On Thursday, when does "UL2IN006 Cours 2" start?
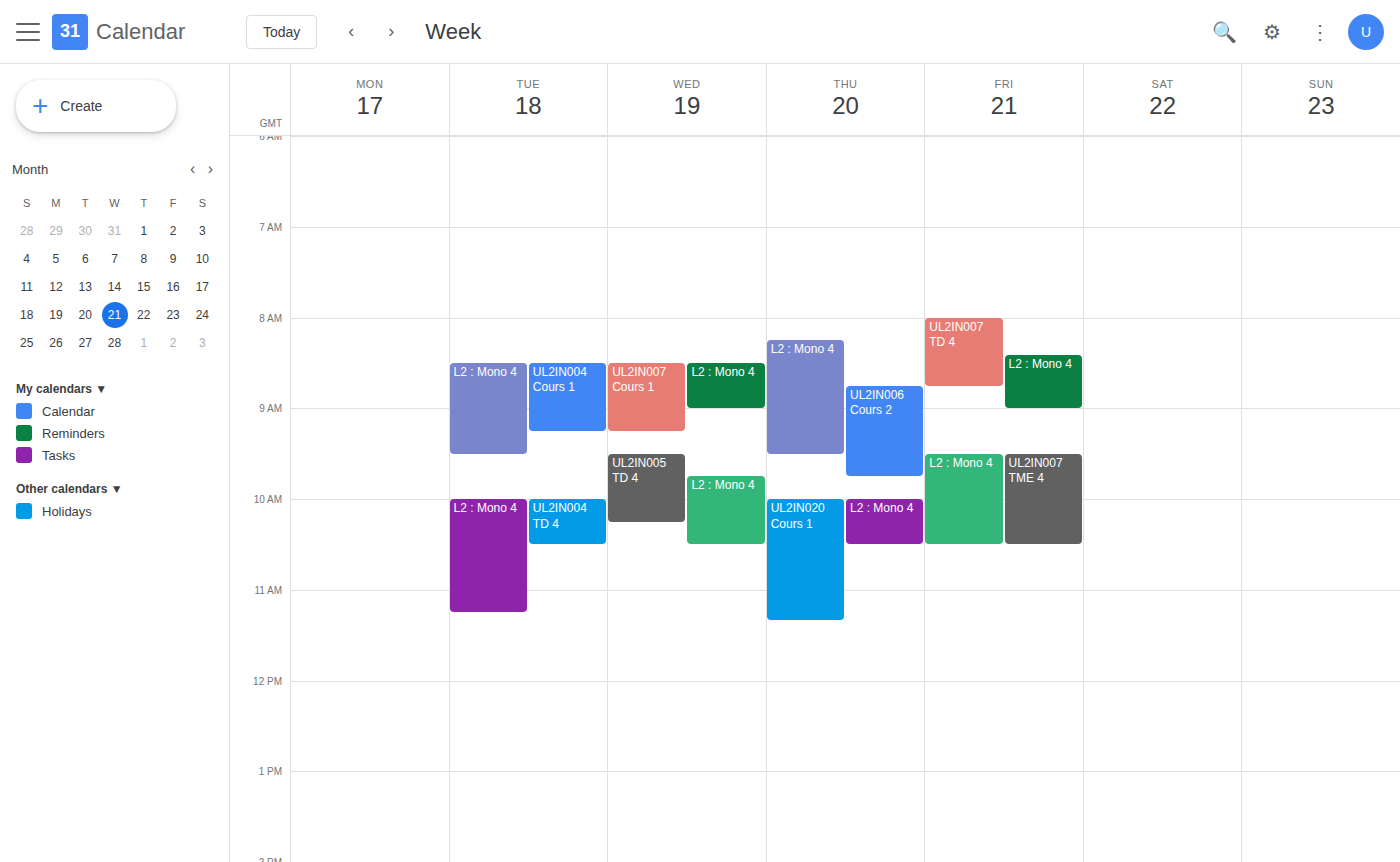
8:45 AM